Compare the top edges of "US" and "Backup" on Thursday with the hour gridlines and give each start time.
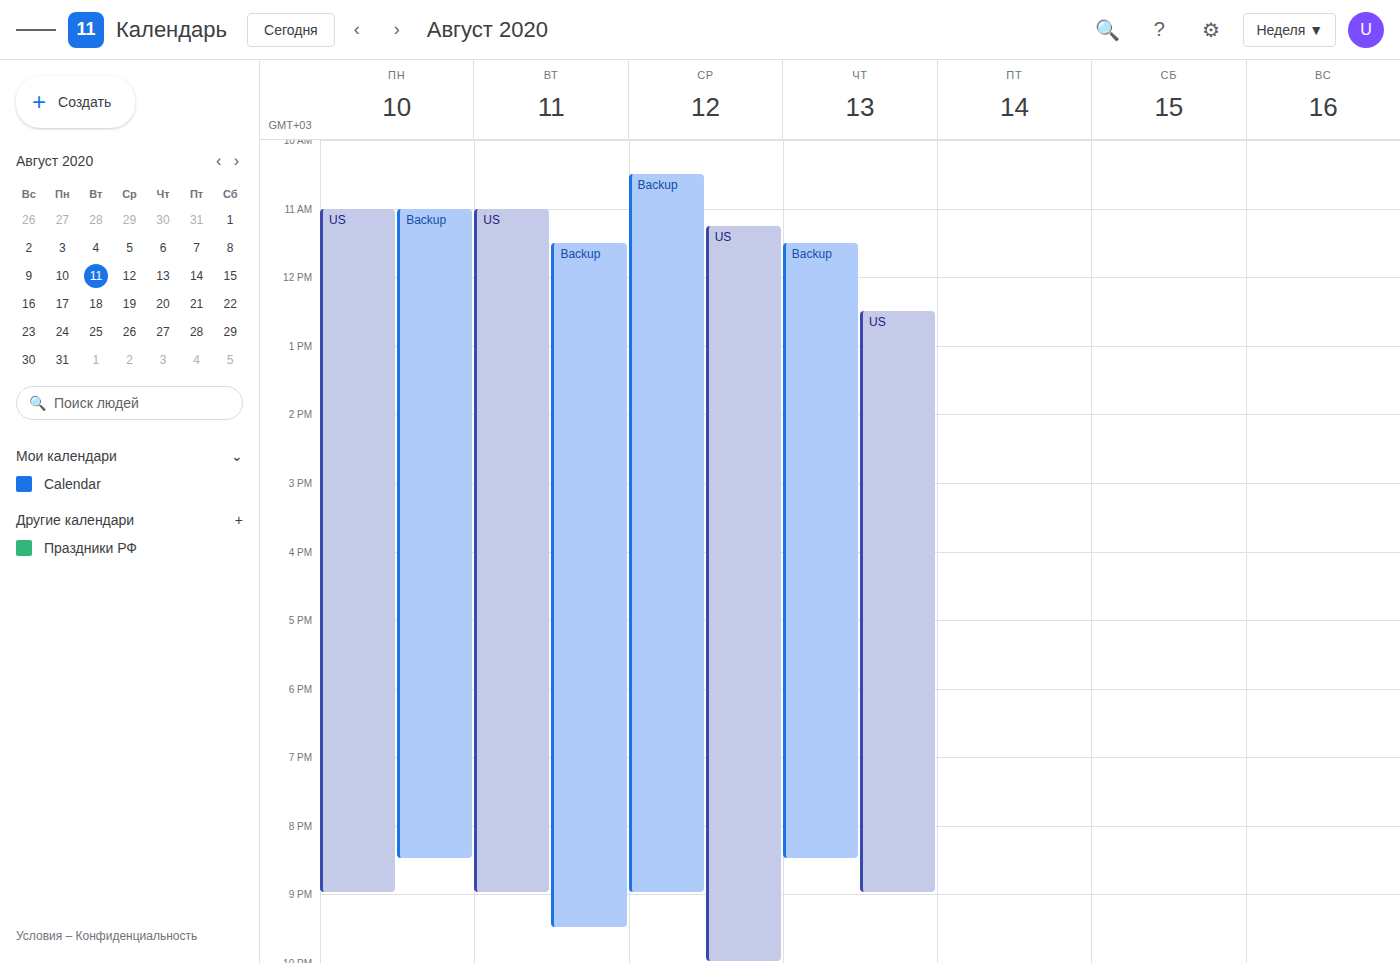
"US": 12:30, halfway between the 12:00 and 13:00 lines. "Backup": 11:30, halfway between the 11:00 and 12:00 lines.